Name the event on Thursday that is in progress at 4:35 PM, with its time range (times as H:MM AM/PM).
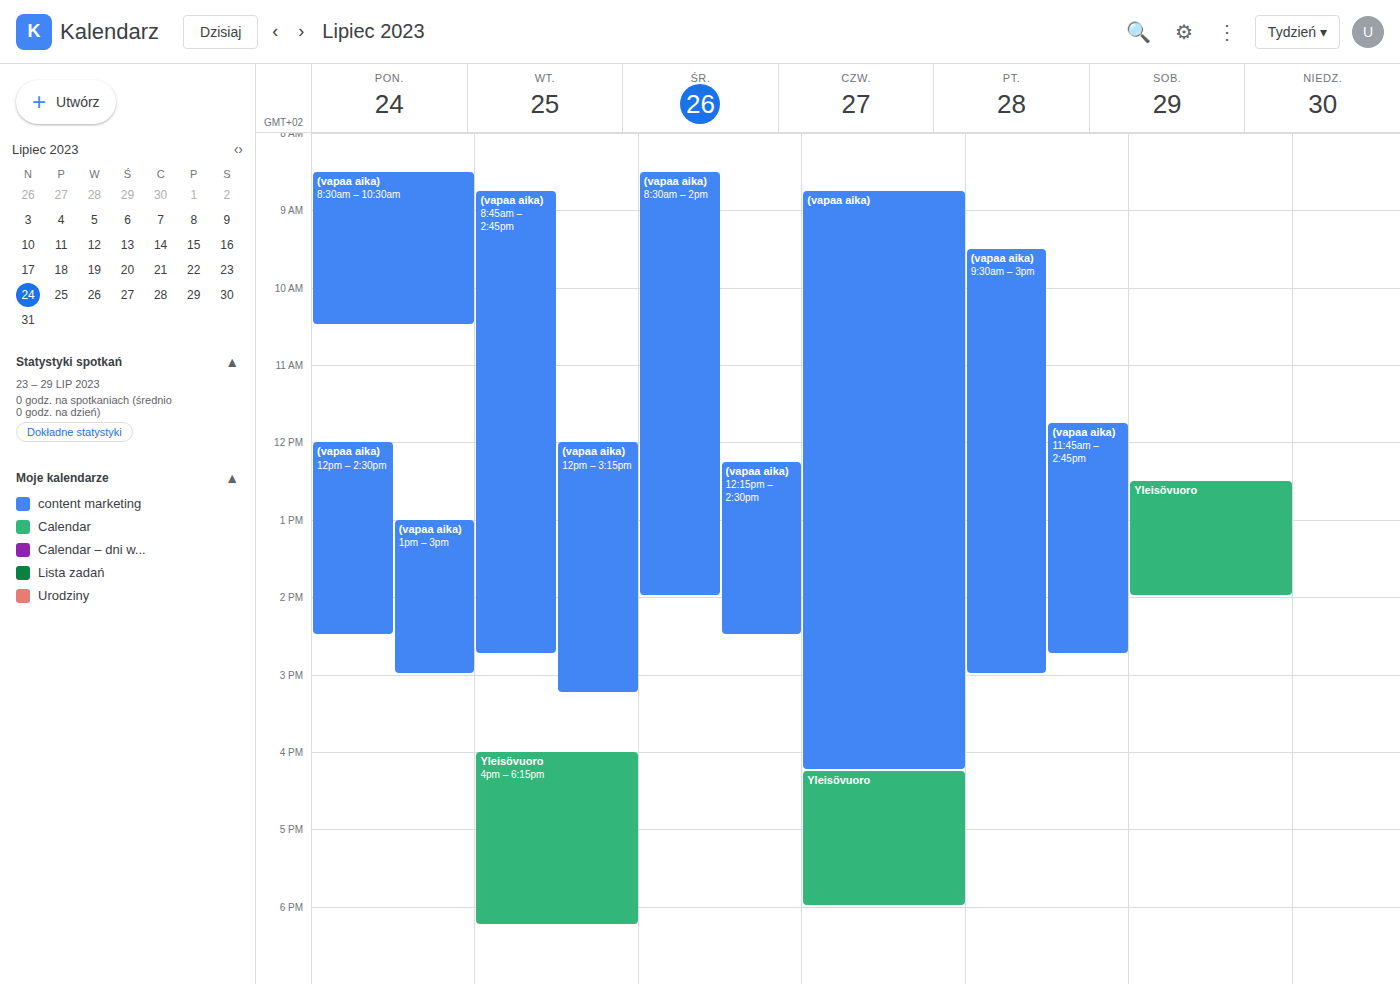
"Yleisövuoro", 4:15 PM to 6:00 PM